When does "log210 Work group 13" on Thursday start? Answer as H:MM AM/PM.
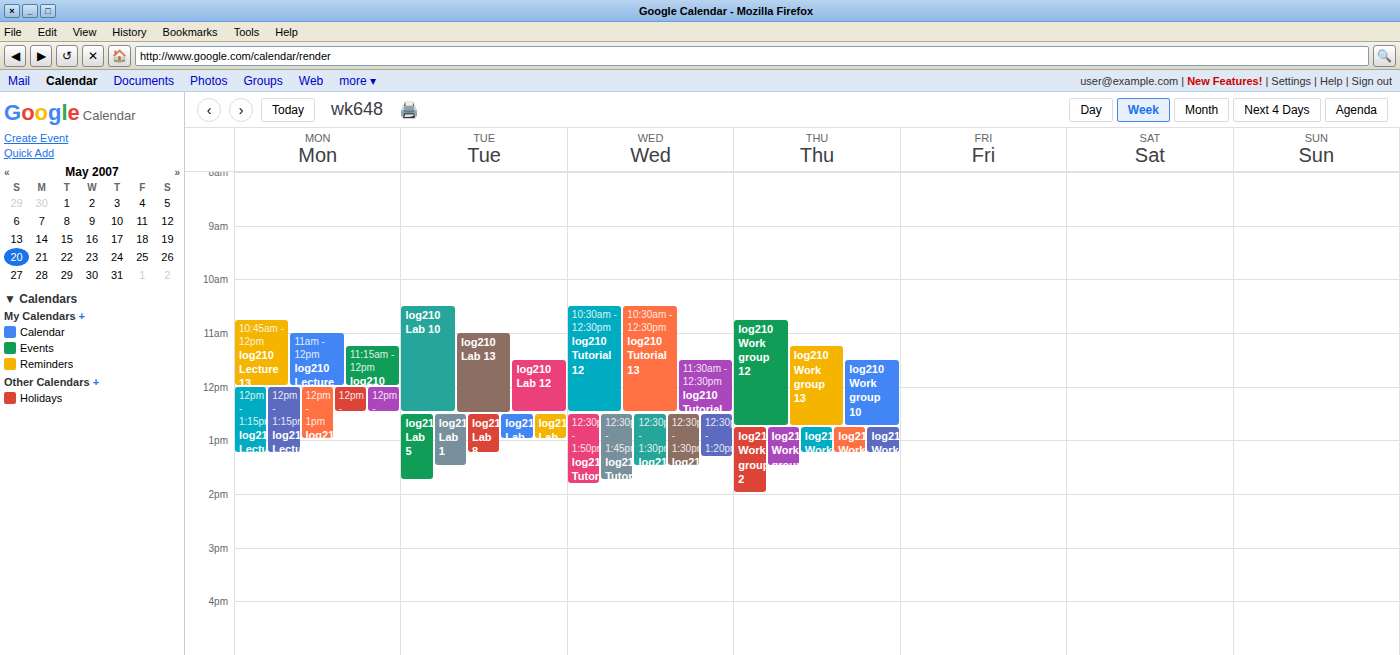
11:15 AM